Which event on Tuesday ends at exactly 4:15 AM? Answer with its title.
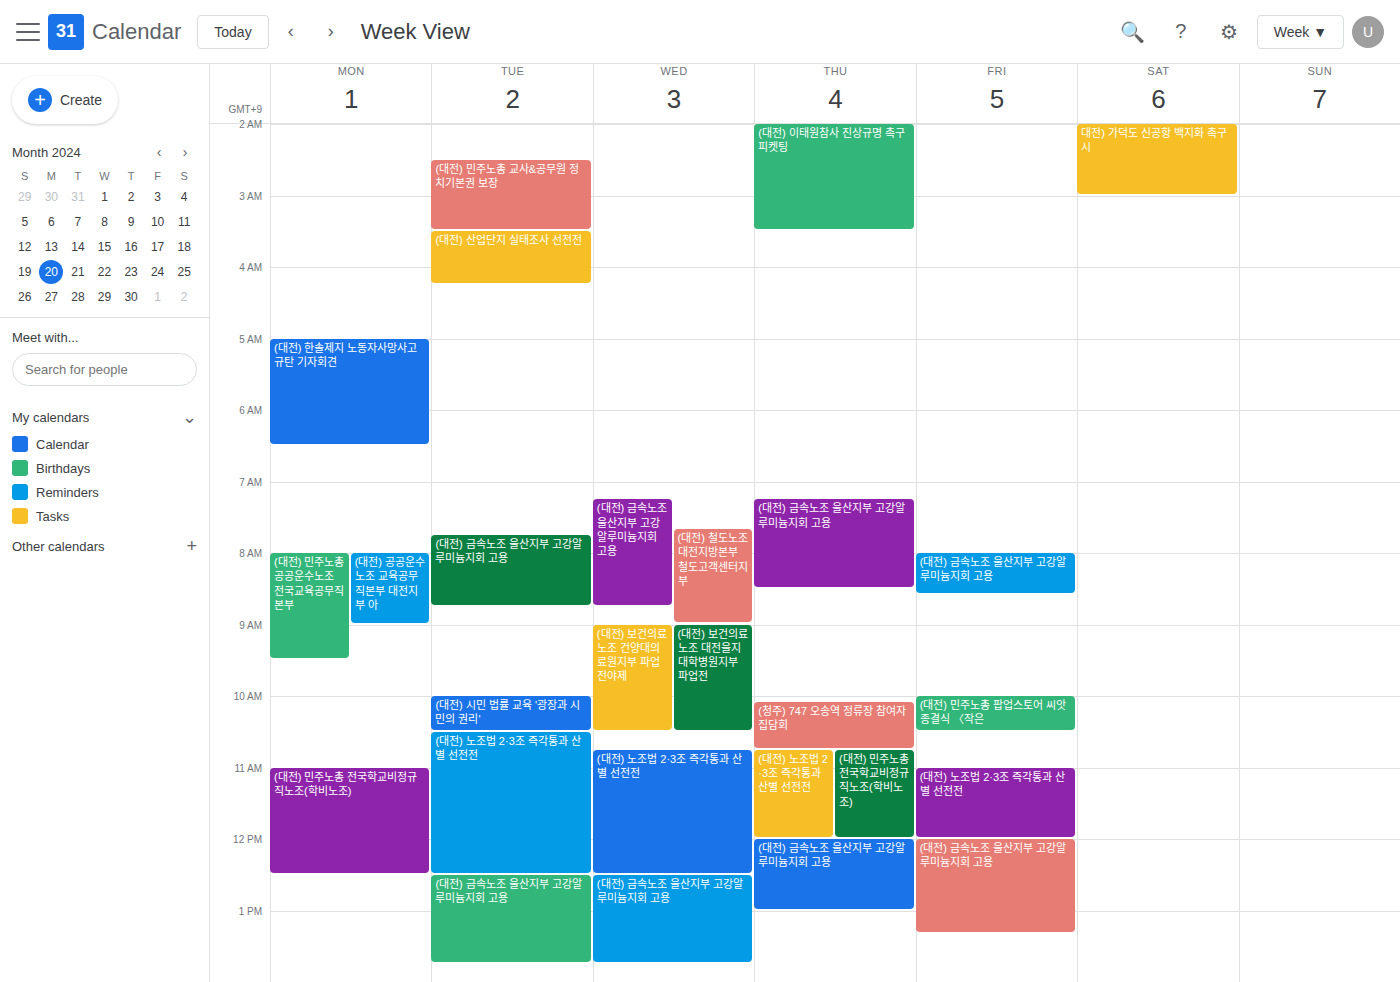
"(대전) 산업단지 실태조사 선전전"